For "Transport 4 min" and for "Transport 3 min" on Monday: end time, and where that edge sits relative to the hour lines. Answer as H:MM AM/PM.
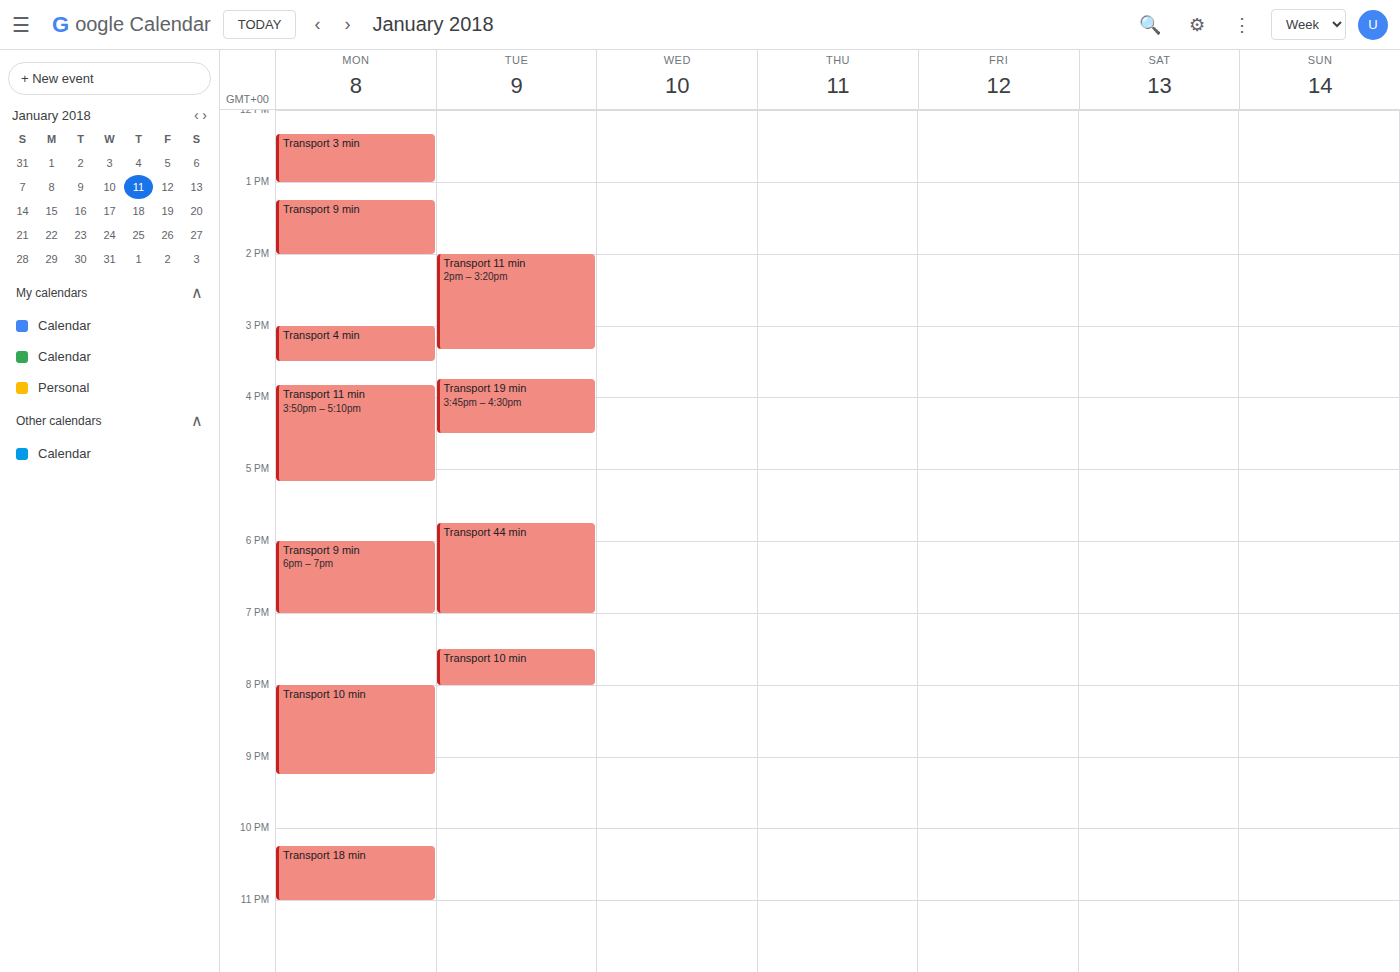
"Transport 4 min": 3:30 PM, halfway between the 3 PM and 4 PM lines. "Transport 3 min": 1:00 PM, exactly on the 1 PM line.